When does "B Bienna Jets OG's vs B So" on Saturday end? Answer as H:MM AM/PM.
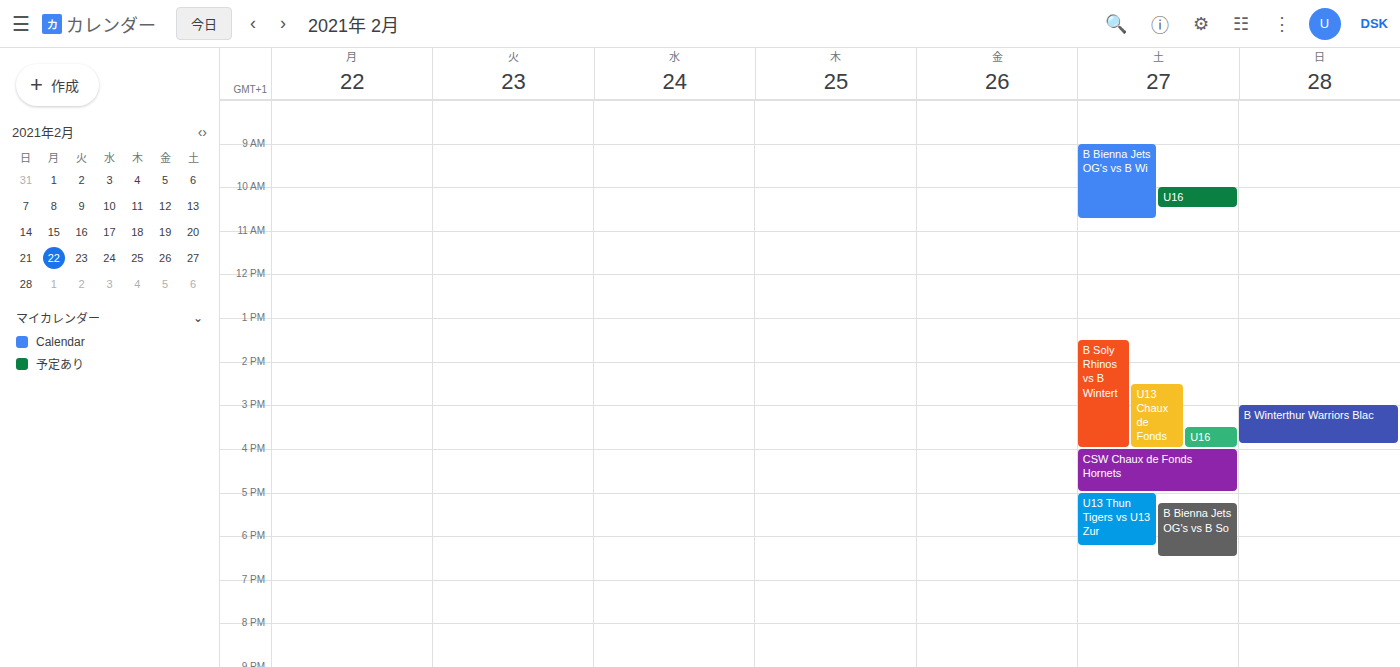
6:30 PM